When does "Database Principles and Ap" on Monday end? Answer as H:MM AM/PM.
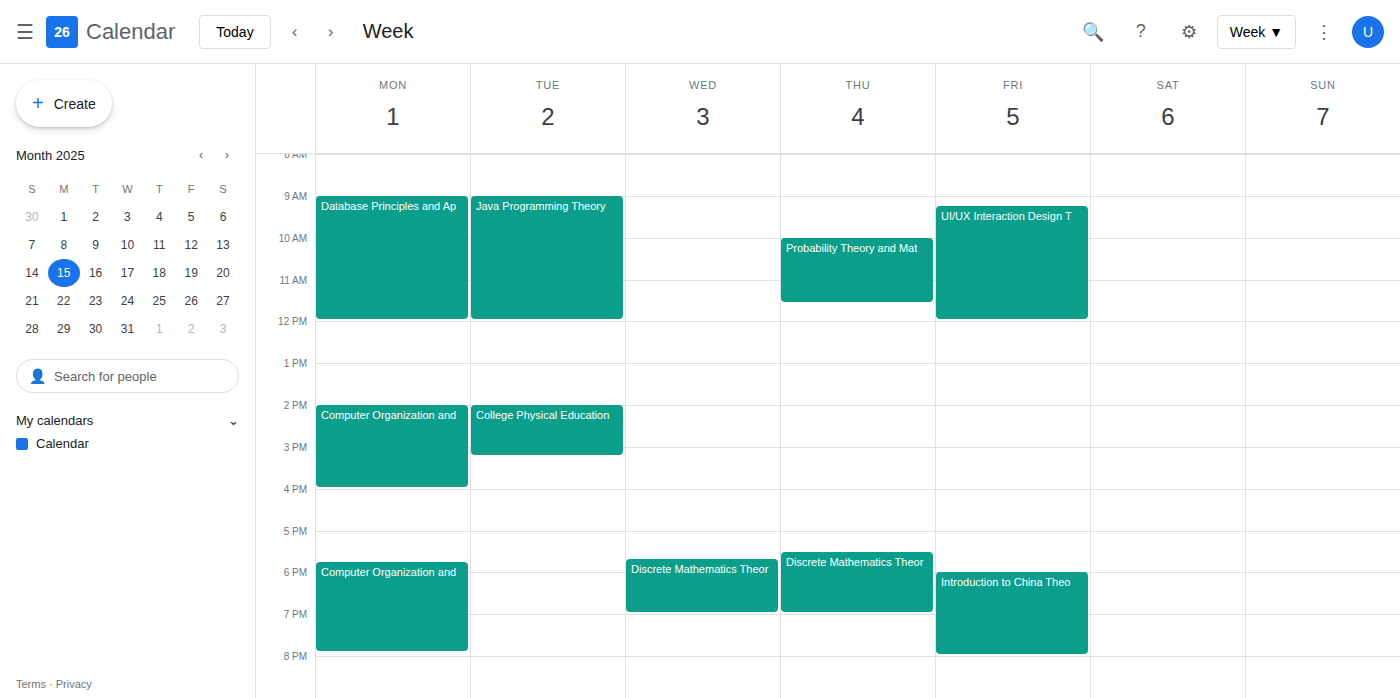
12:00 PM